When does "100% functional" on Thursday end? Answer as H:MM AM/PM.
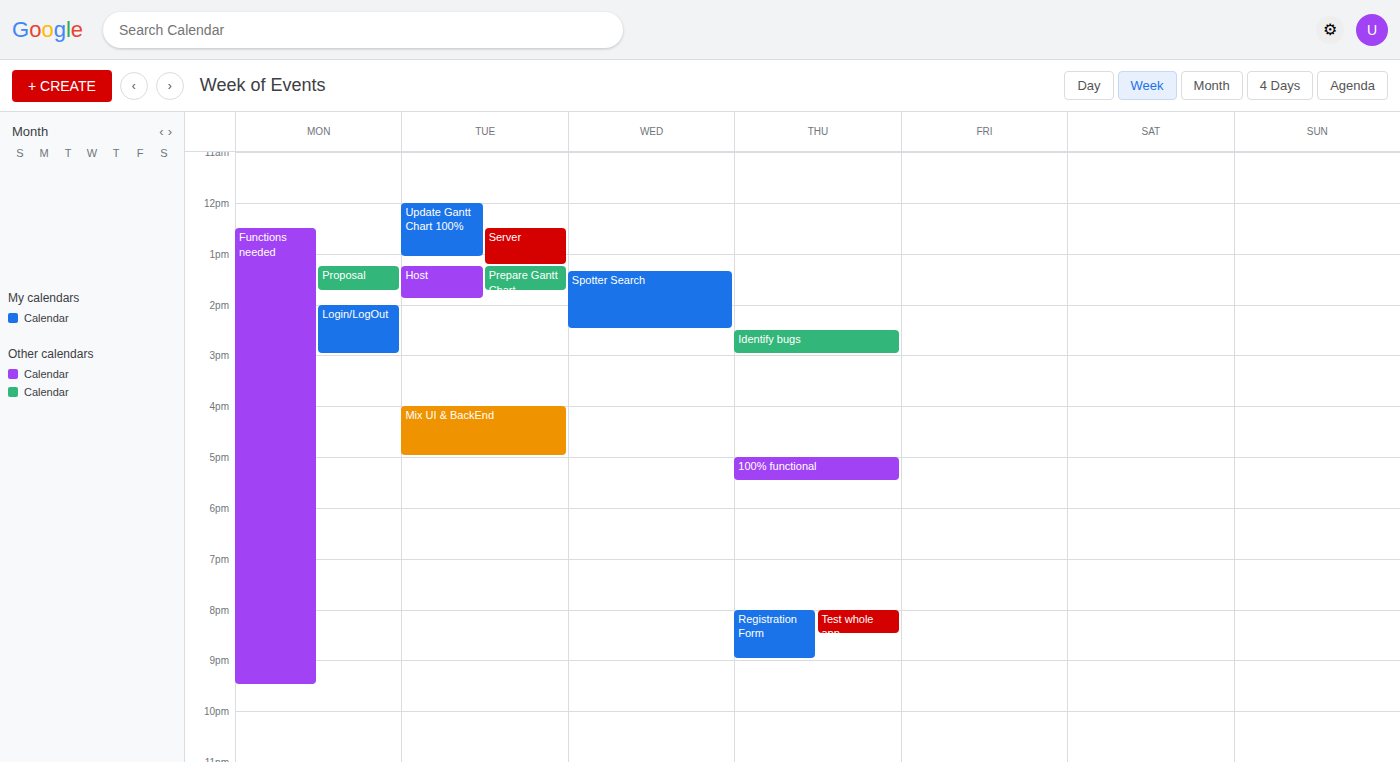
5:30 PM